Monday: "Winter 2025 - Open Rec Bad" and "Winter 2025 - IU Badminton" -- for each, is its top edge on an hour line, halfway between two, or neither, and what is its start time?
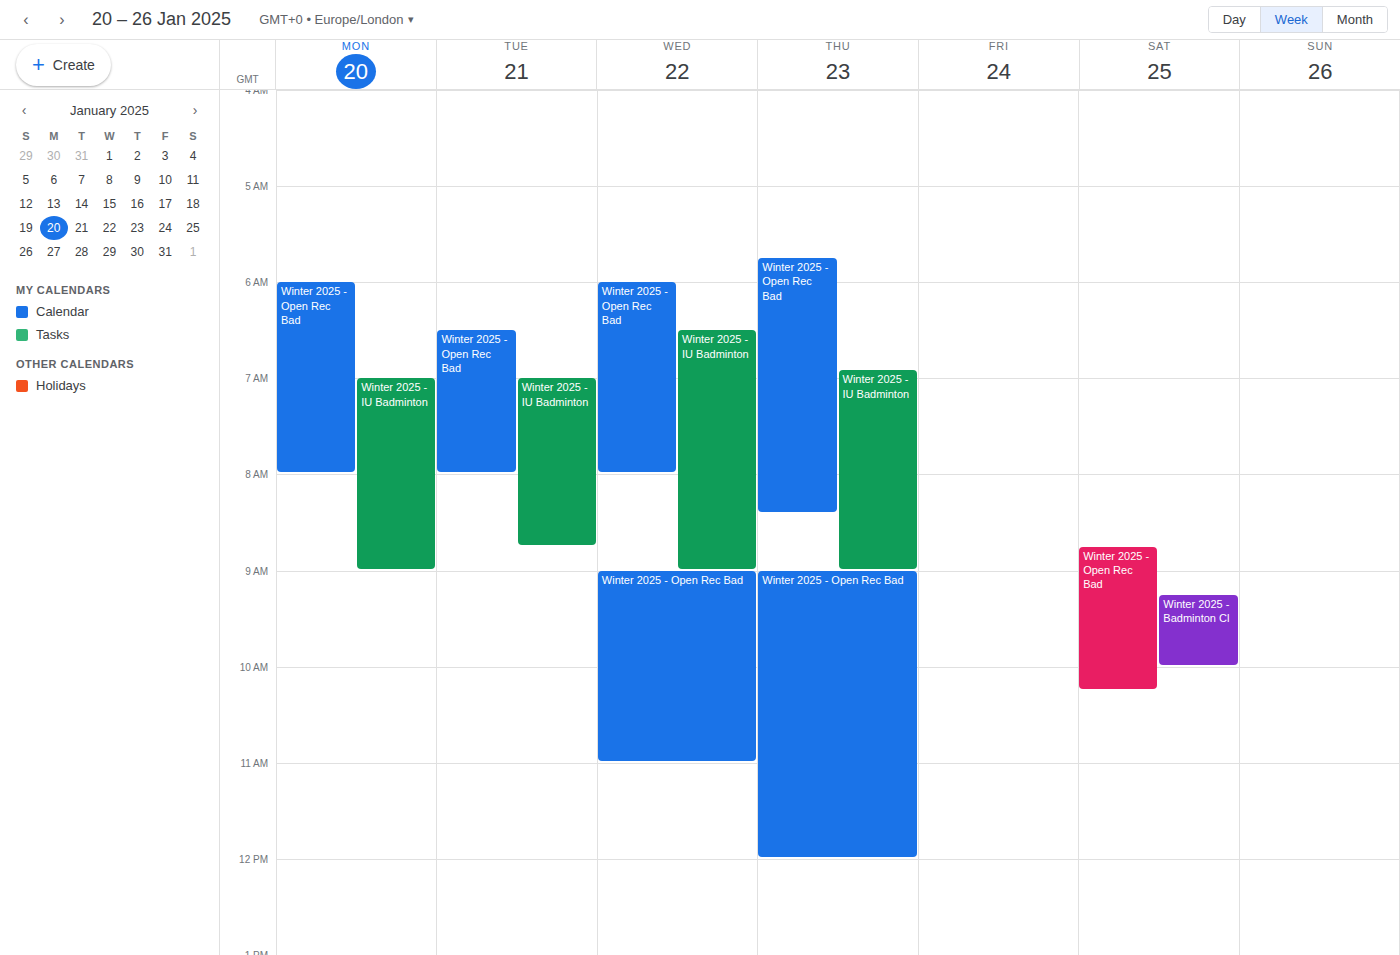
"Winter 2025 - Open Rec Bad": 6:00 AM, exactly on the 6 AM line. "Winter 2025 - IU Badminton": 7:00 AM, exactly on the 7 AM line.